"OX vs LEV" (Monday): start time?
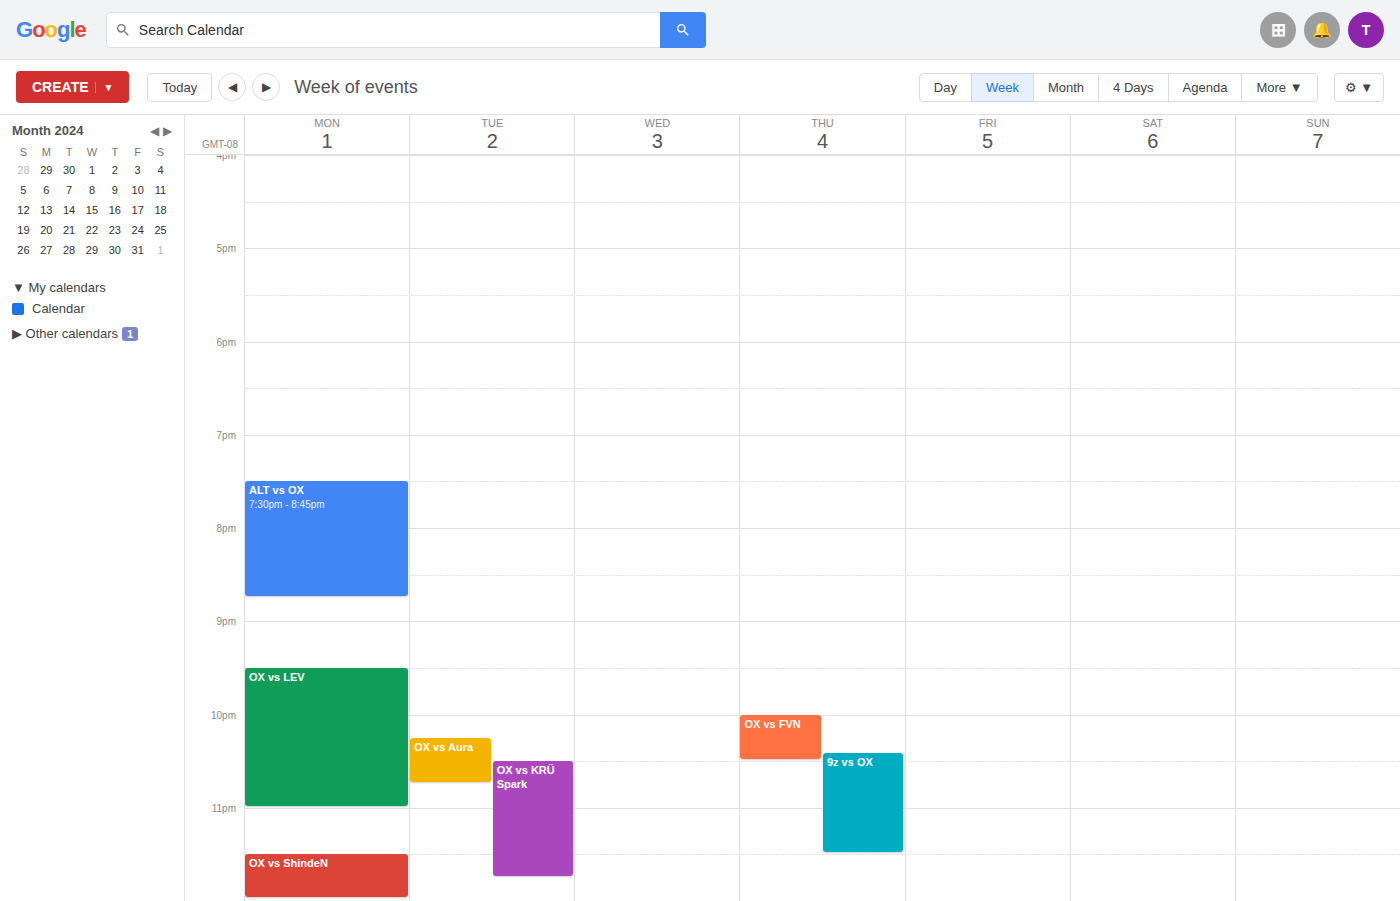
9:30 PM